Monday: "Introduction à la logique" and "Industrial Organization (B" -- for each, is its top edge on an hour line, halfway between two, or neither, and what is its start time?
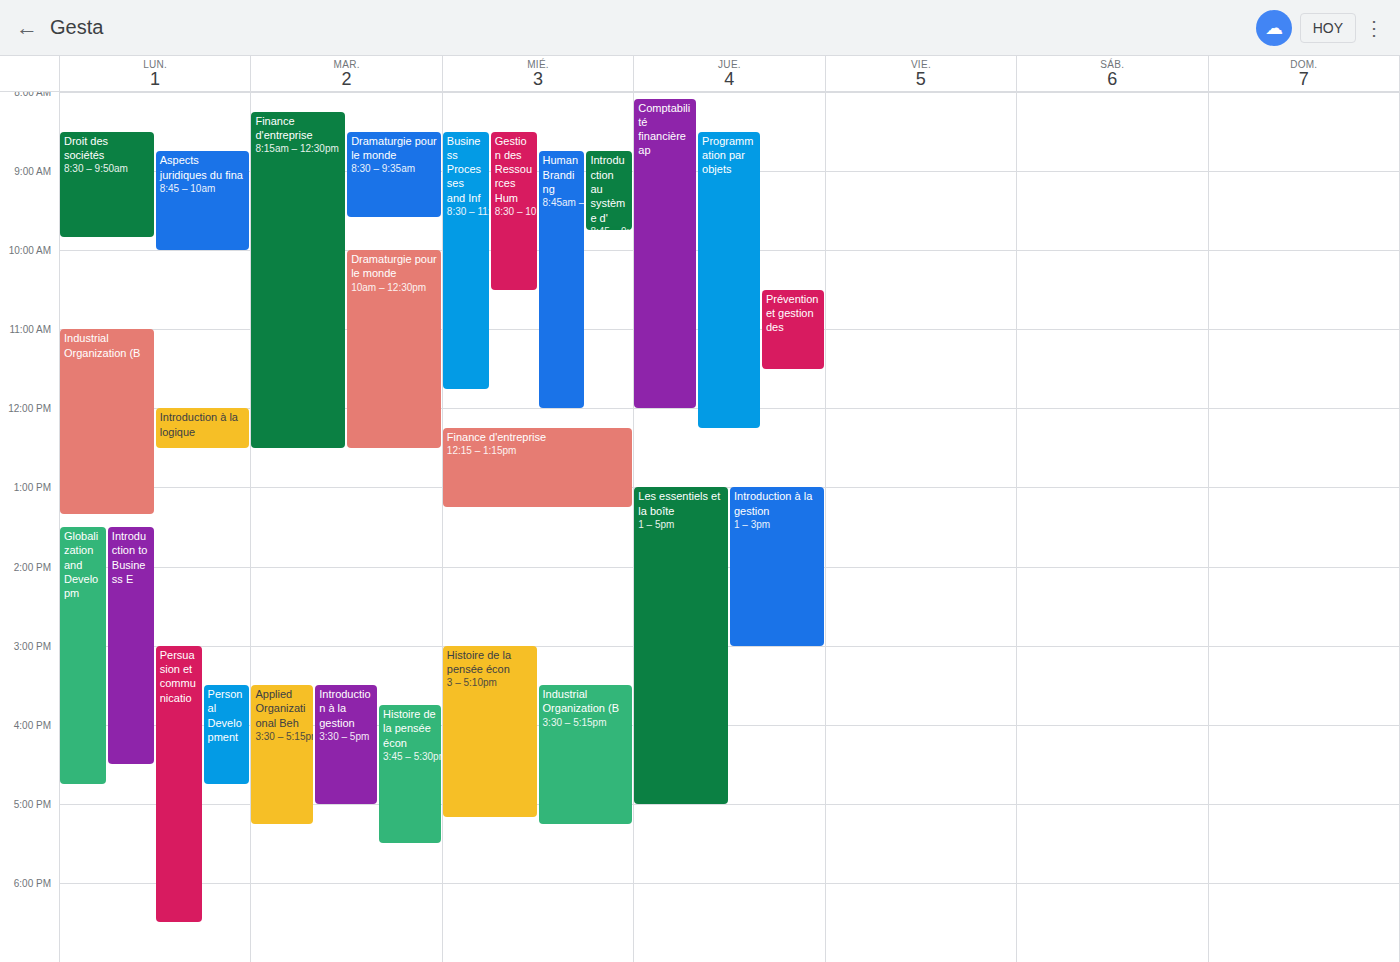
"Introduction à la logique": 12:00 PM, exactly on the 12 PM line. "Industrial Organization (B": 11:00 AM, exactly on the 11 AM line.